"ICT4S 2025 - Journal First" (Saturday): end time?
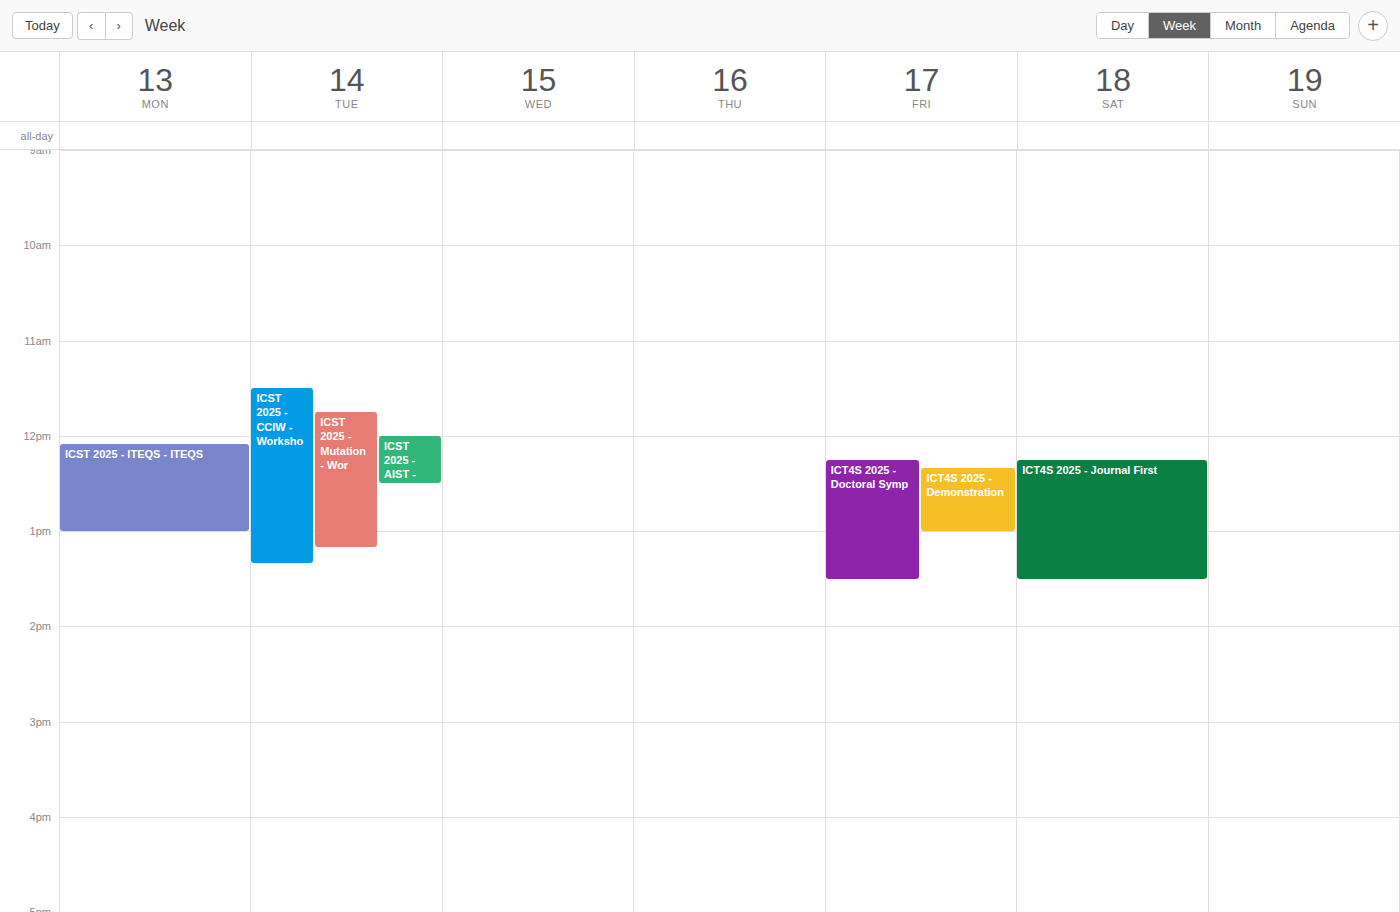
13:30